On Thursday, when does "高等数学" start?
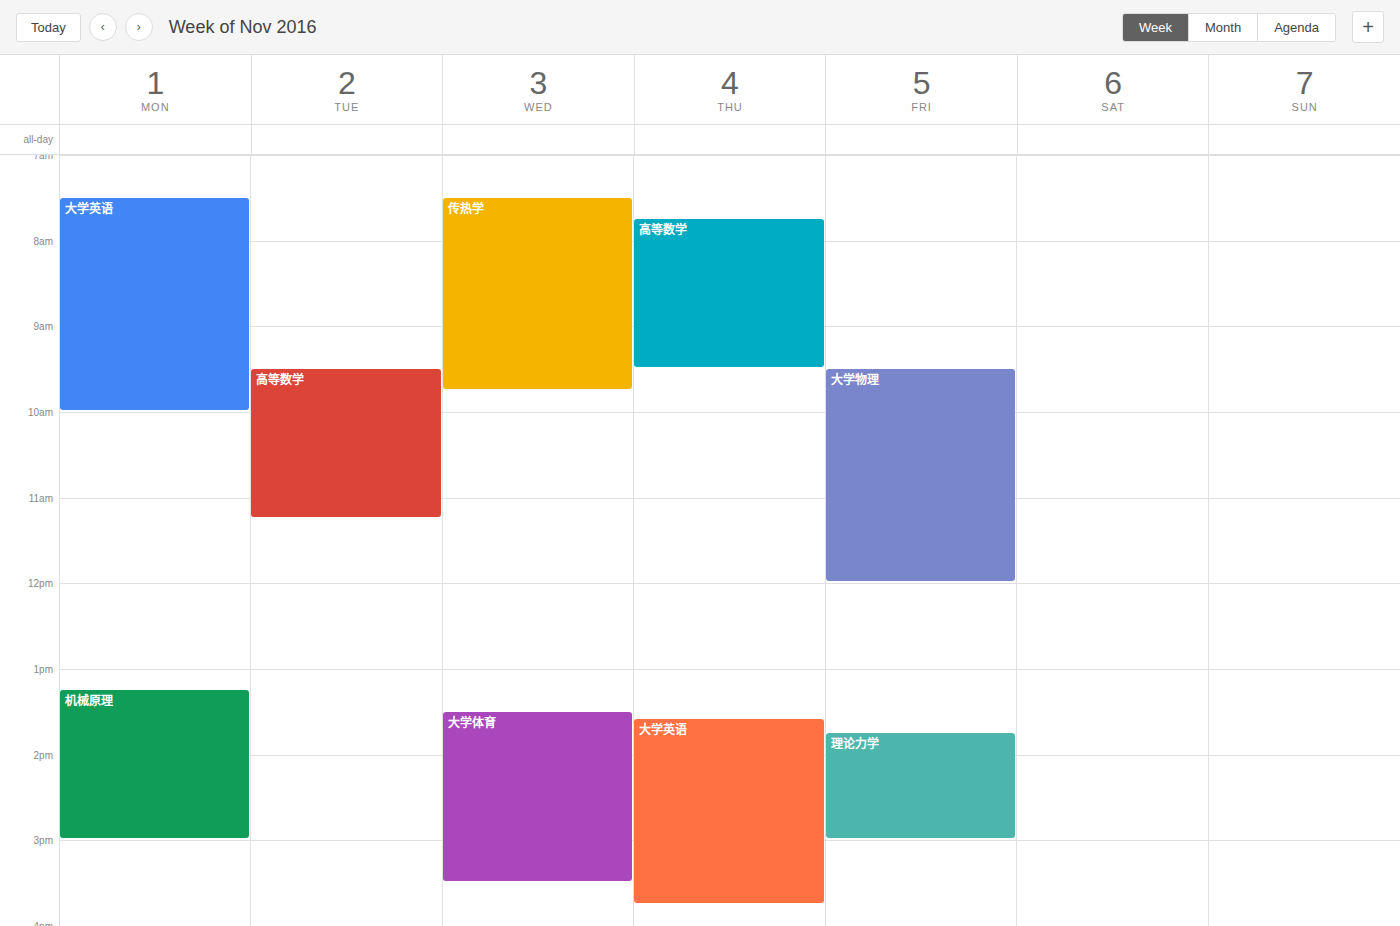
7:45 AM